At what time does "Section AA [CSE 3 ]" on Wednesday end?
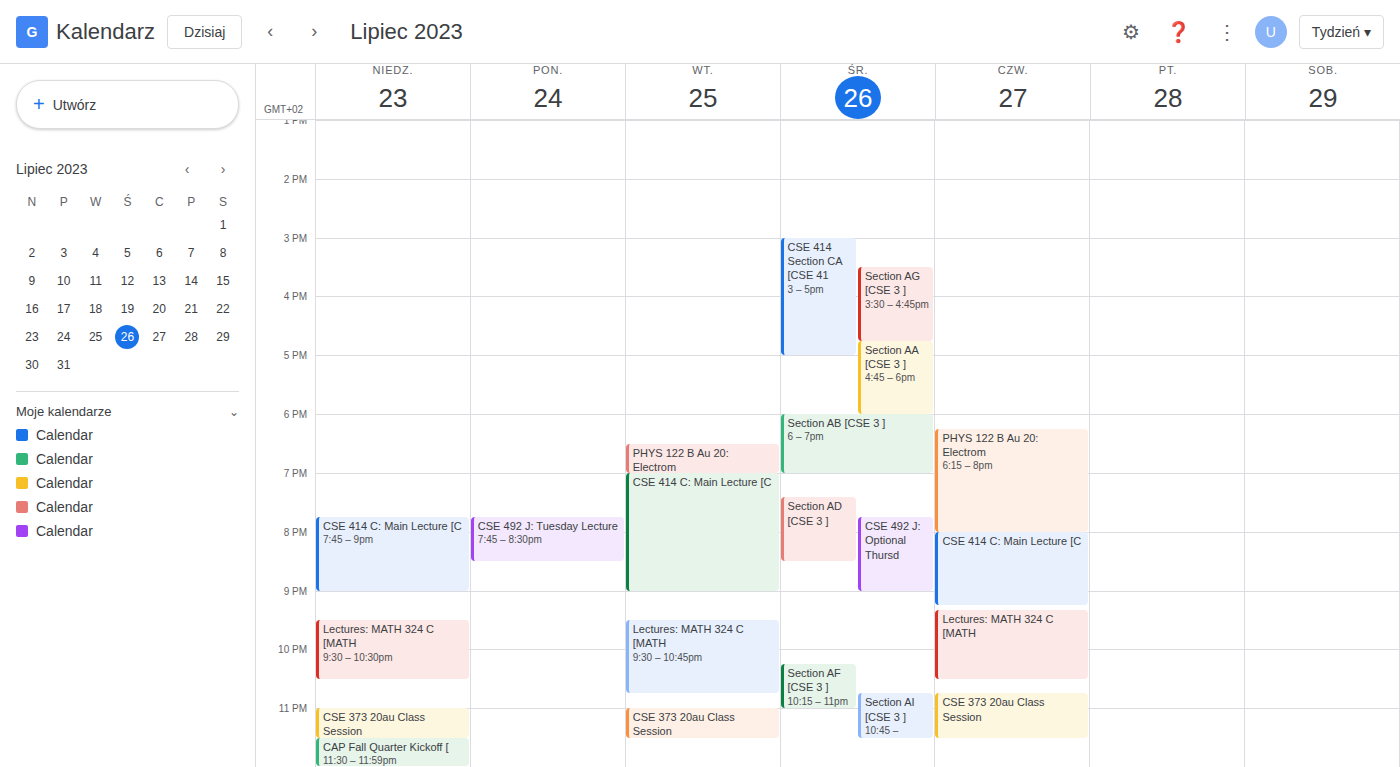
6:00 PM